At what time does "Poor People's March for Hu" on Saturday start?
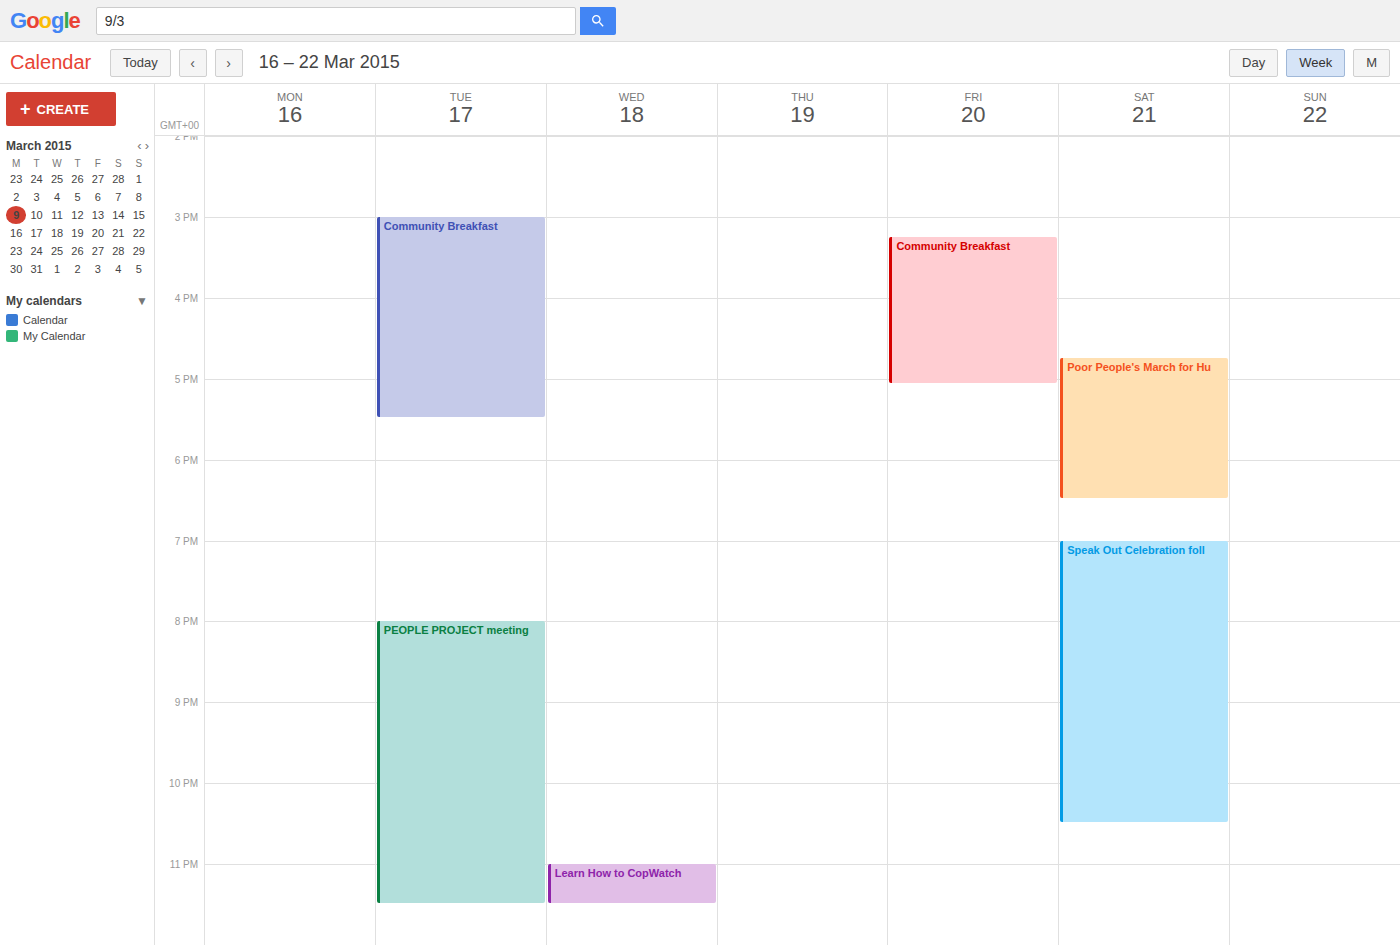
4:45 PM